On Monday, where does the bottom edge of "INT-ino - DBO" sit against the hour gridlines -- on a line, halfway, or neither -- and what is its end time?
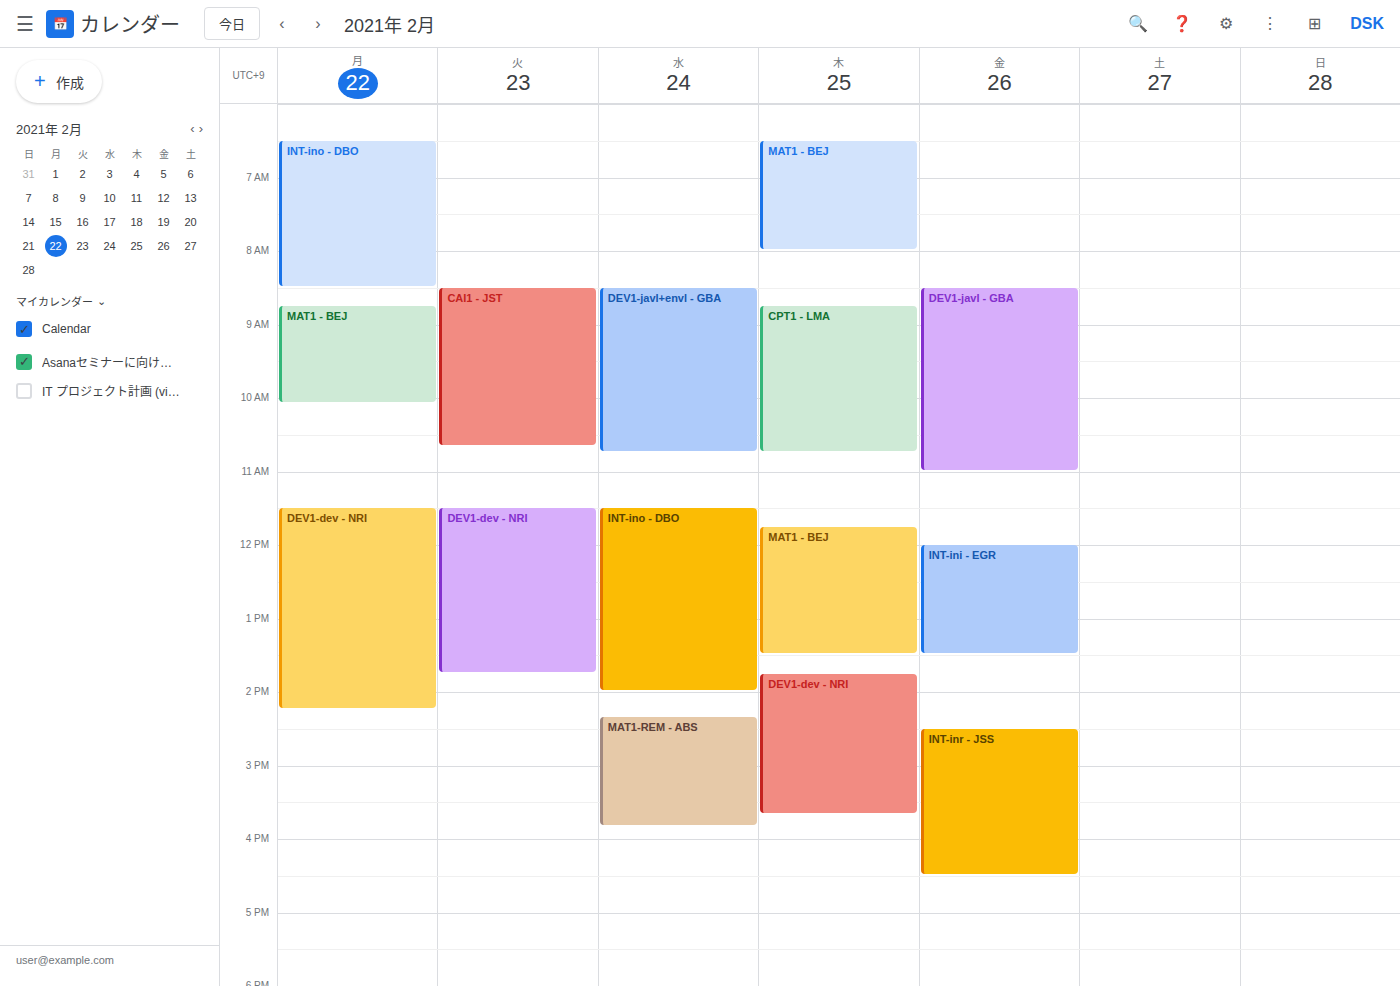
8:30 AM -- halfway between the 8 AM and 9 AM lines.